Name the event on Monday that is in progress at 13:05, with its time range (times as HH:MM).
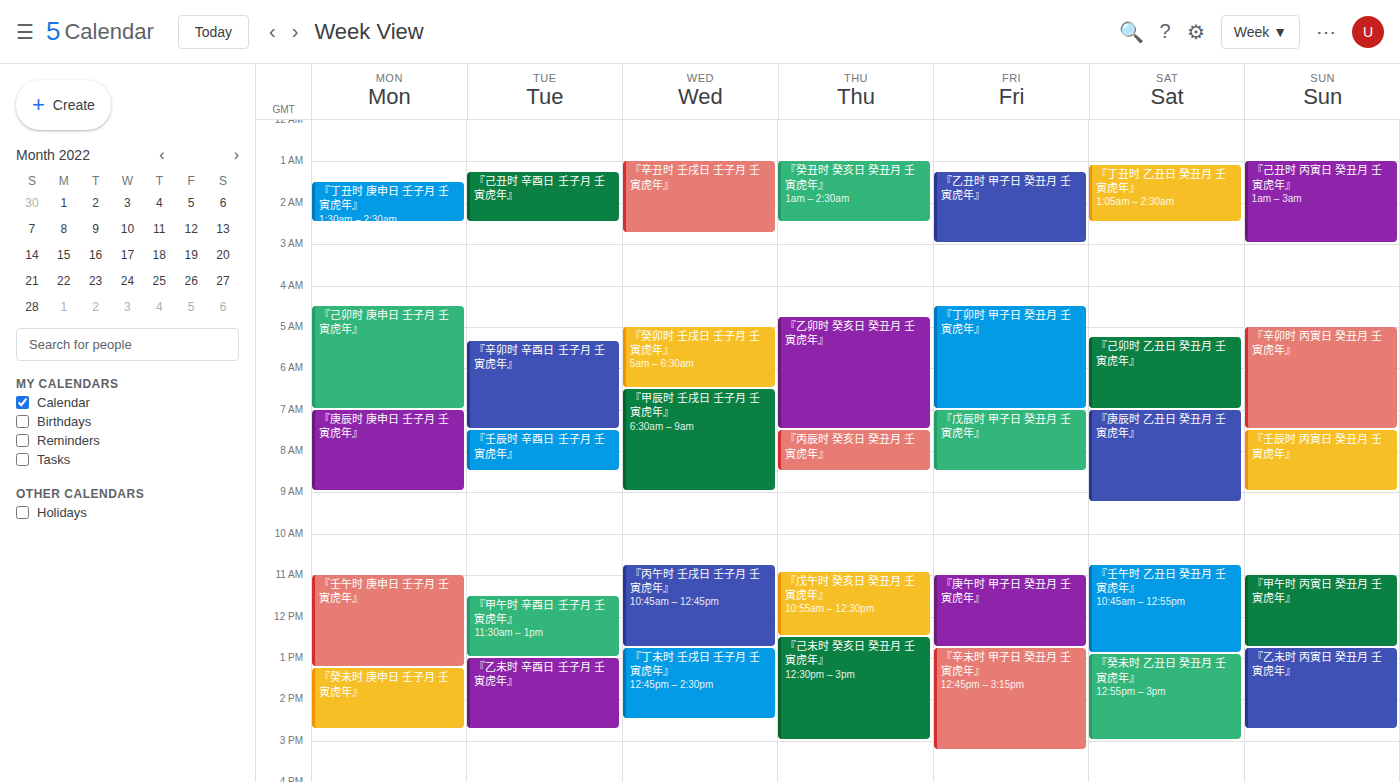
"『壬午时 庚申日 壬子月 壬寅虎年』", 11:00 to 13:15